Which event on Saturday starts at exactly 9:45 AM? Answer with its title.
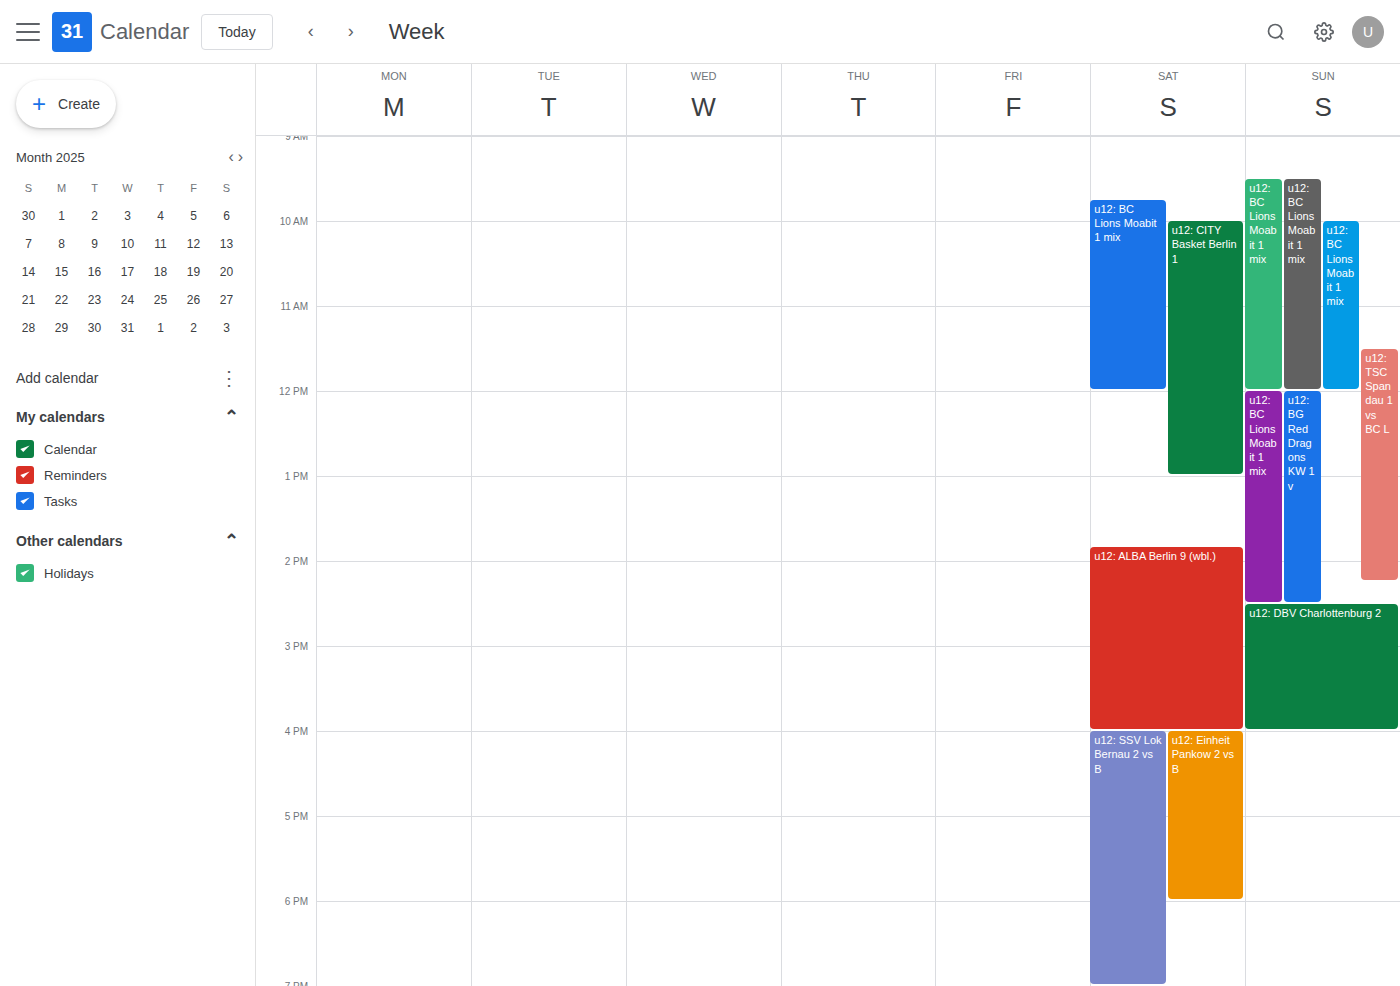
"u12: BC Lions Moabit 1 mix"